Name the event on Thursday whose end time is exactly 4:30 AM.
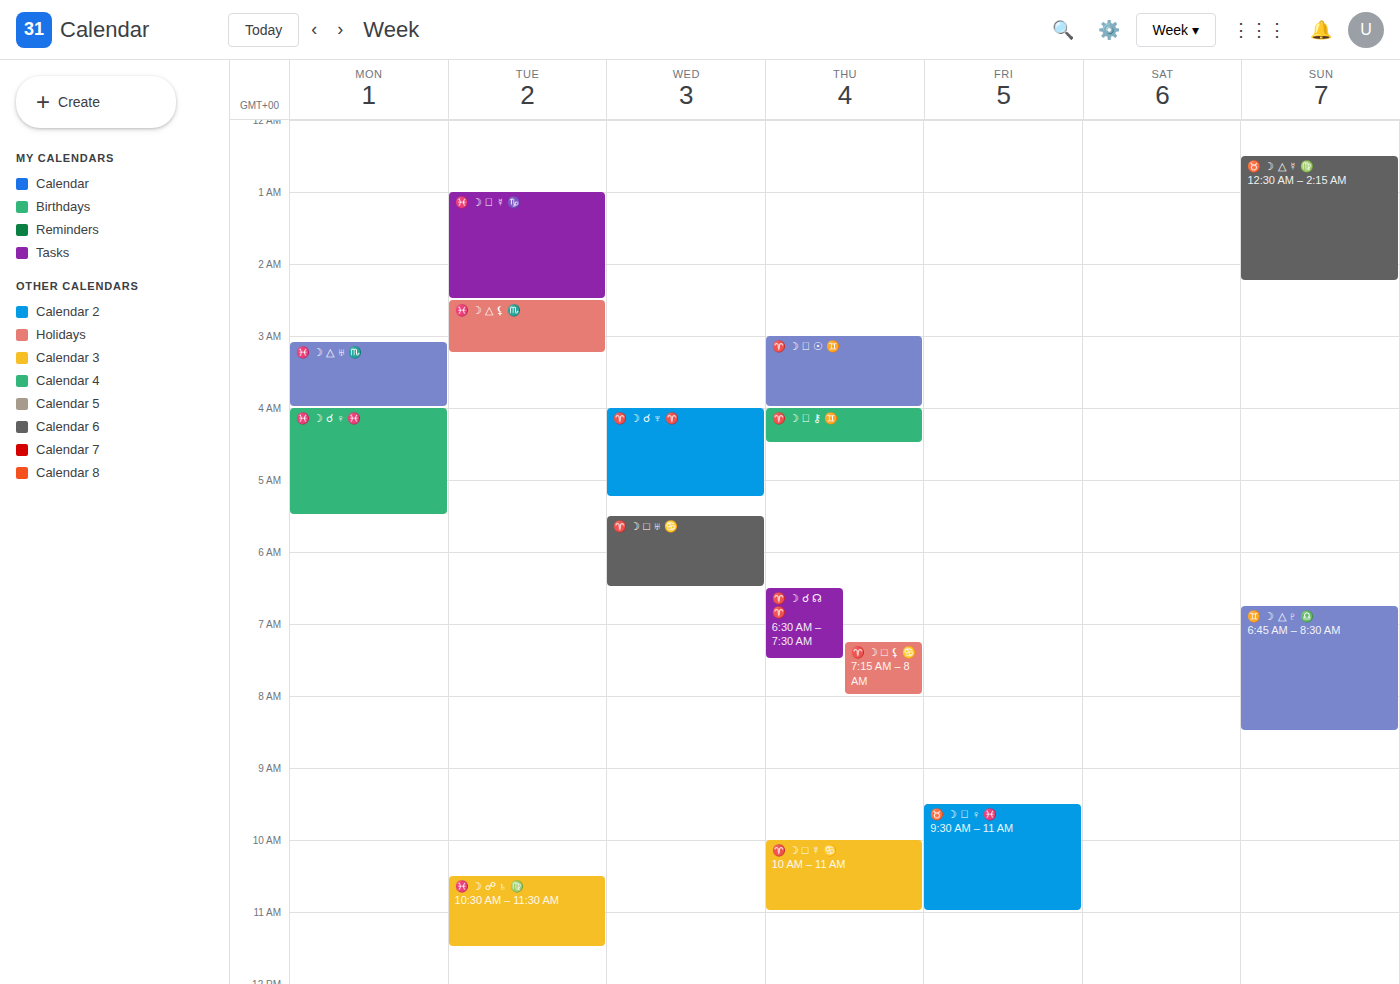
"♈️ ☽ ⚹ ⚷ ♊️"